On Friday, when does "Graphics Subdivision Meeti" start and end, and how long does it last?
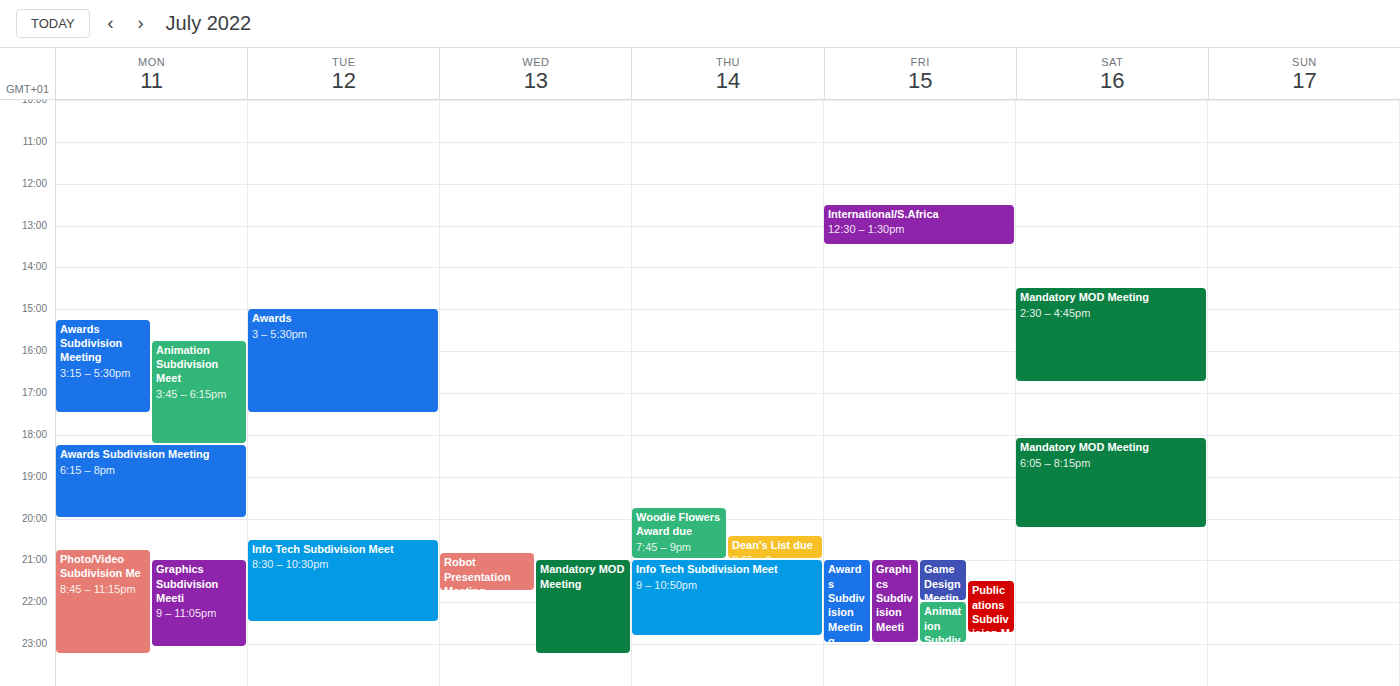
9:00 PM to 11:00 PM, 2 hours